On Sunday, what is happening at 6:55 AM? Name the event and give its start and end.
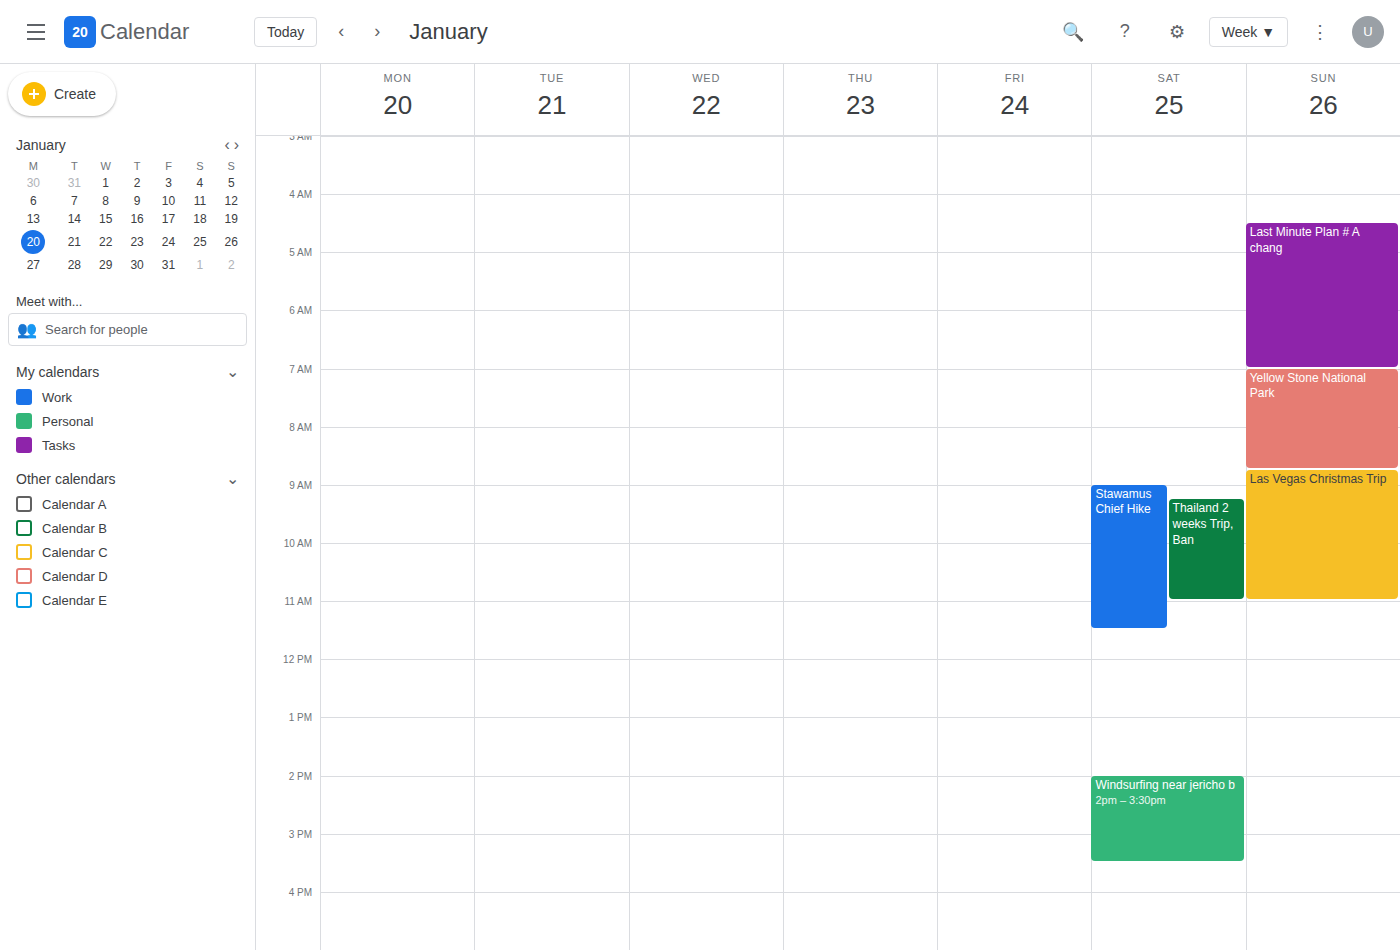
"Last Minute Plan # A chang", 4:30 AM to 7:00 AM